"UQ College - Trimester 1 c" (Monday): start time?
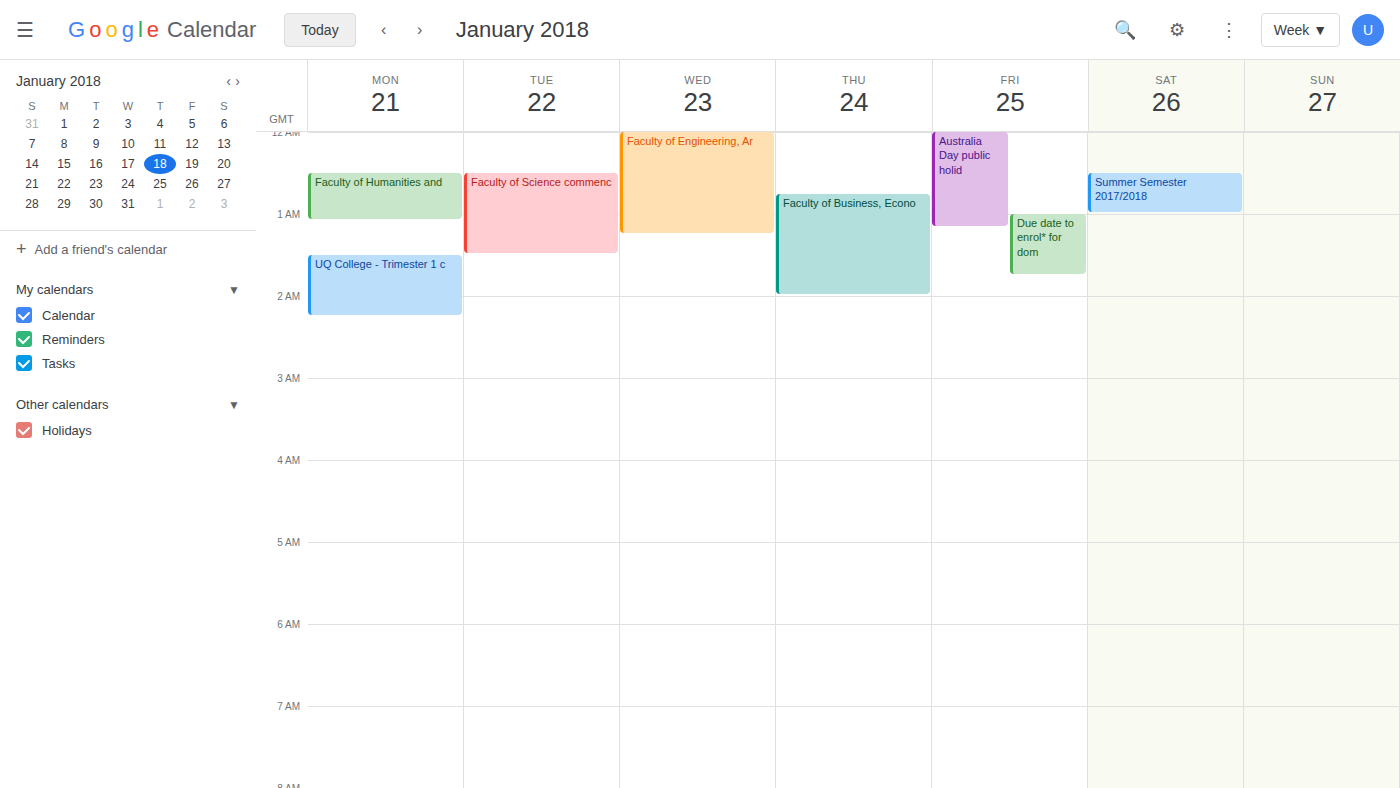
1:30 AM